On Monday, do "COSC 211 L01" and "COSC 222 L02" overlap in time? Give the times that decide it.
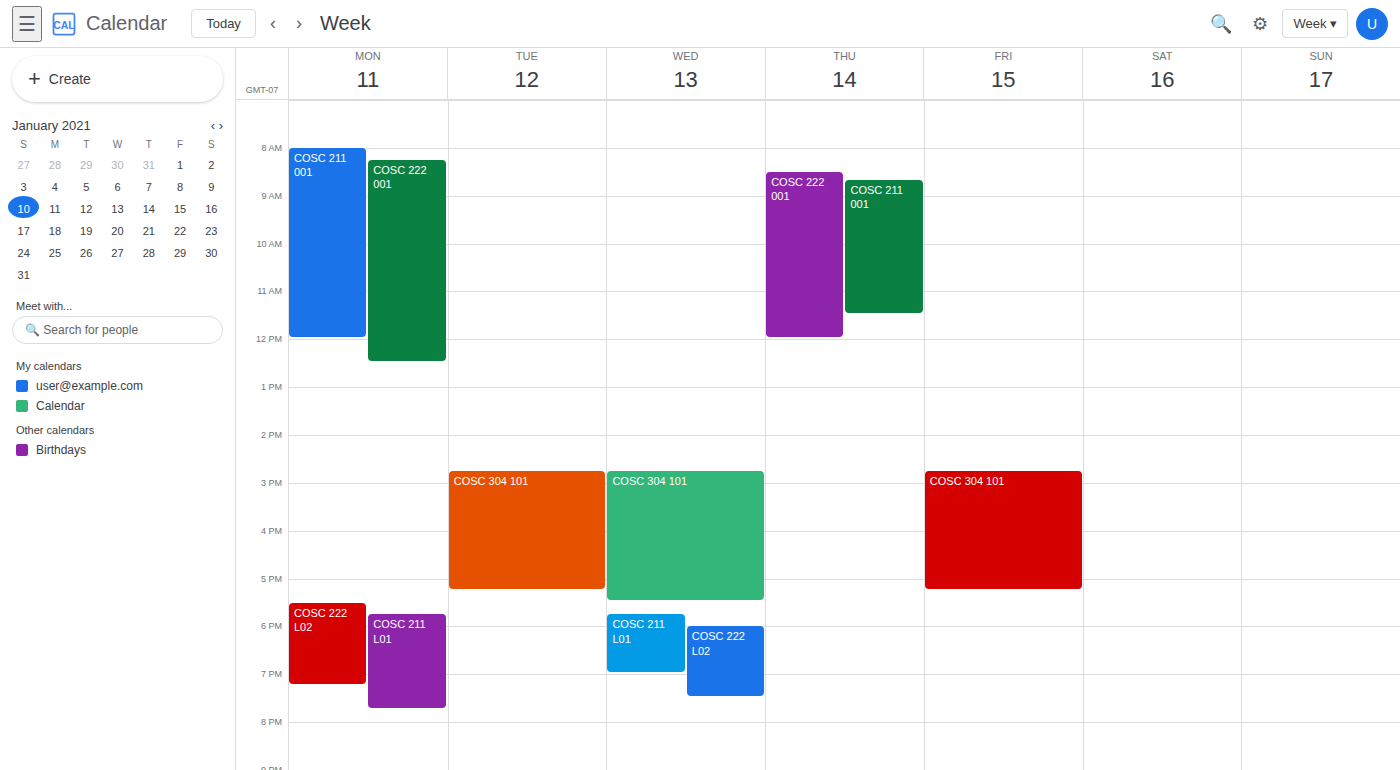
"COSC 211 L01" starts at 5:45 PM, before "COSC 222 L02" ends at 7:15 PM -- they overlap.